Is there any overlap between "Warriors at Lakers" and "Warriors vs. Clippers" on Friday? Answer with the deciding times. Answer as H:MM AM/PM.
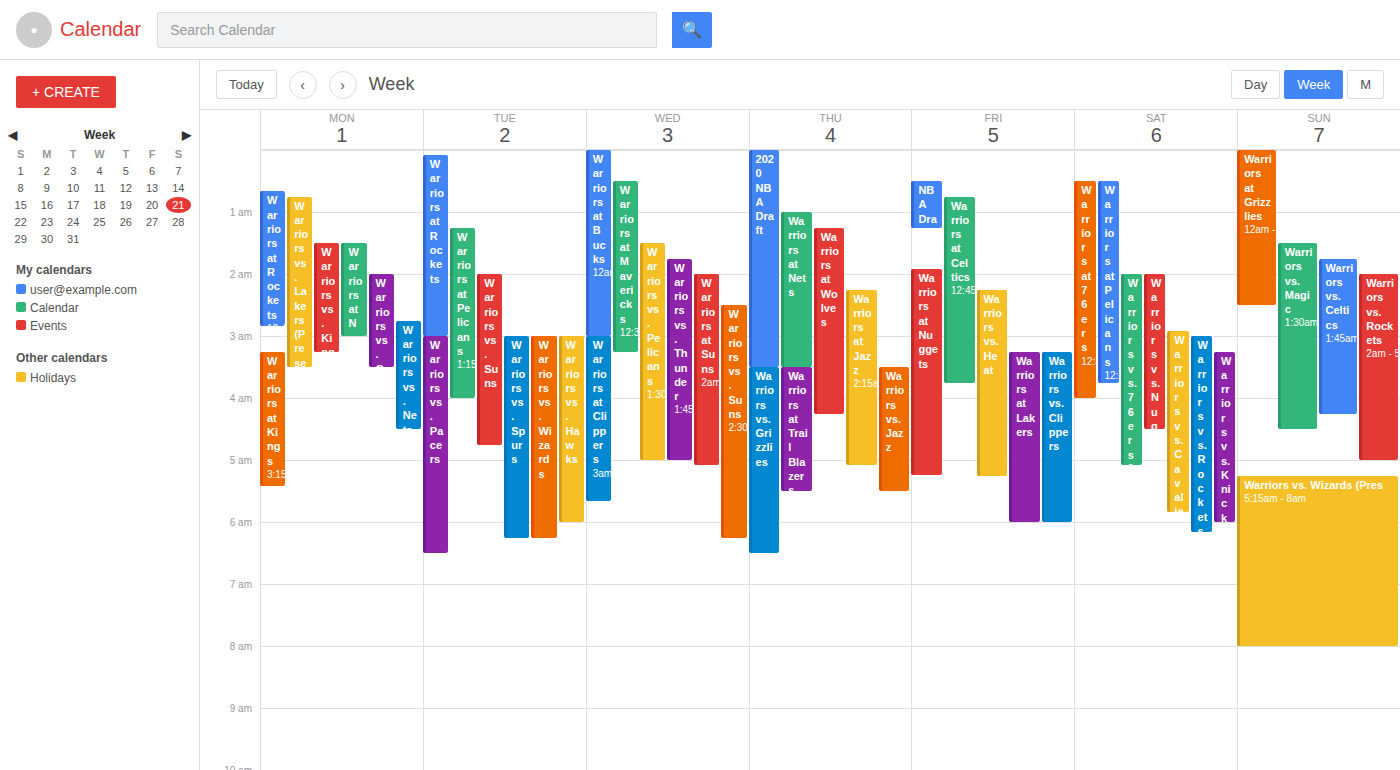
"Warriors at Lakers" runs 3:15 AM to 6:00 AM, inside "Warriors vs. Clippers" -- they overlap.